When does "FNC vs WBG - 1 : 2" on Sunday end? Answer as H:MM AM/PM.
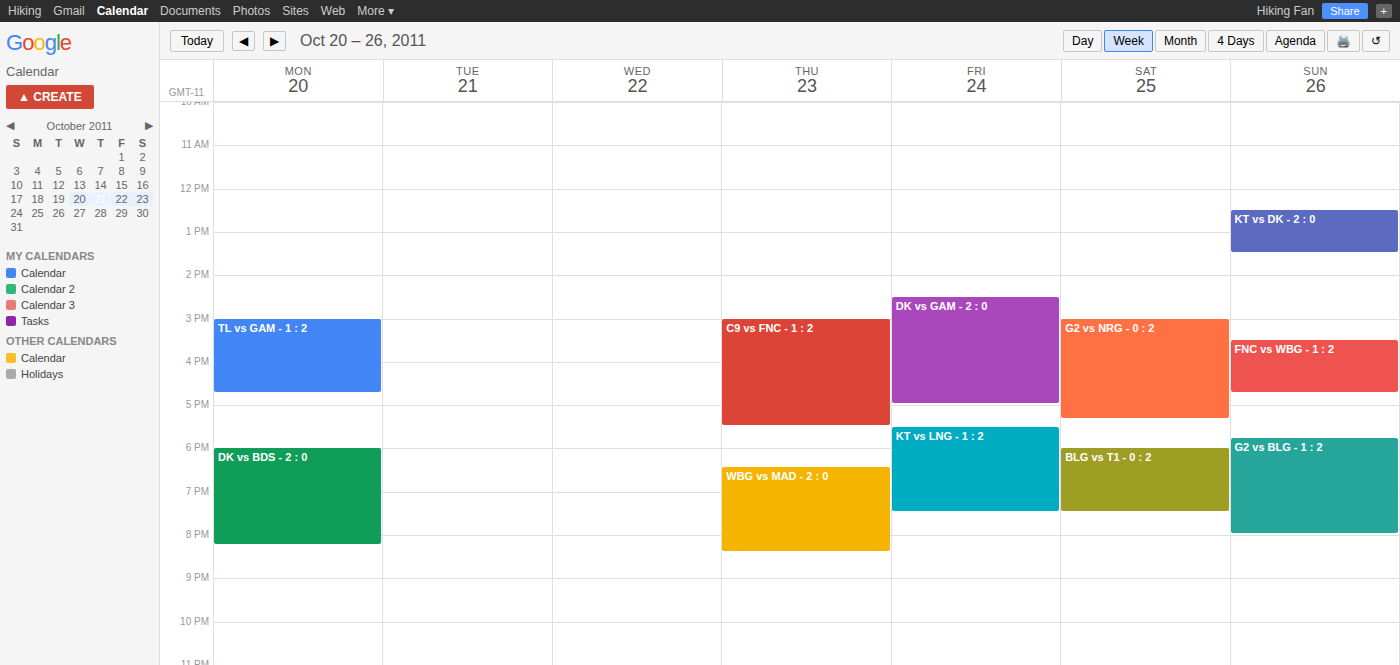
4:45 PM